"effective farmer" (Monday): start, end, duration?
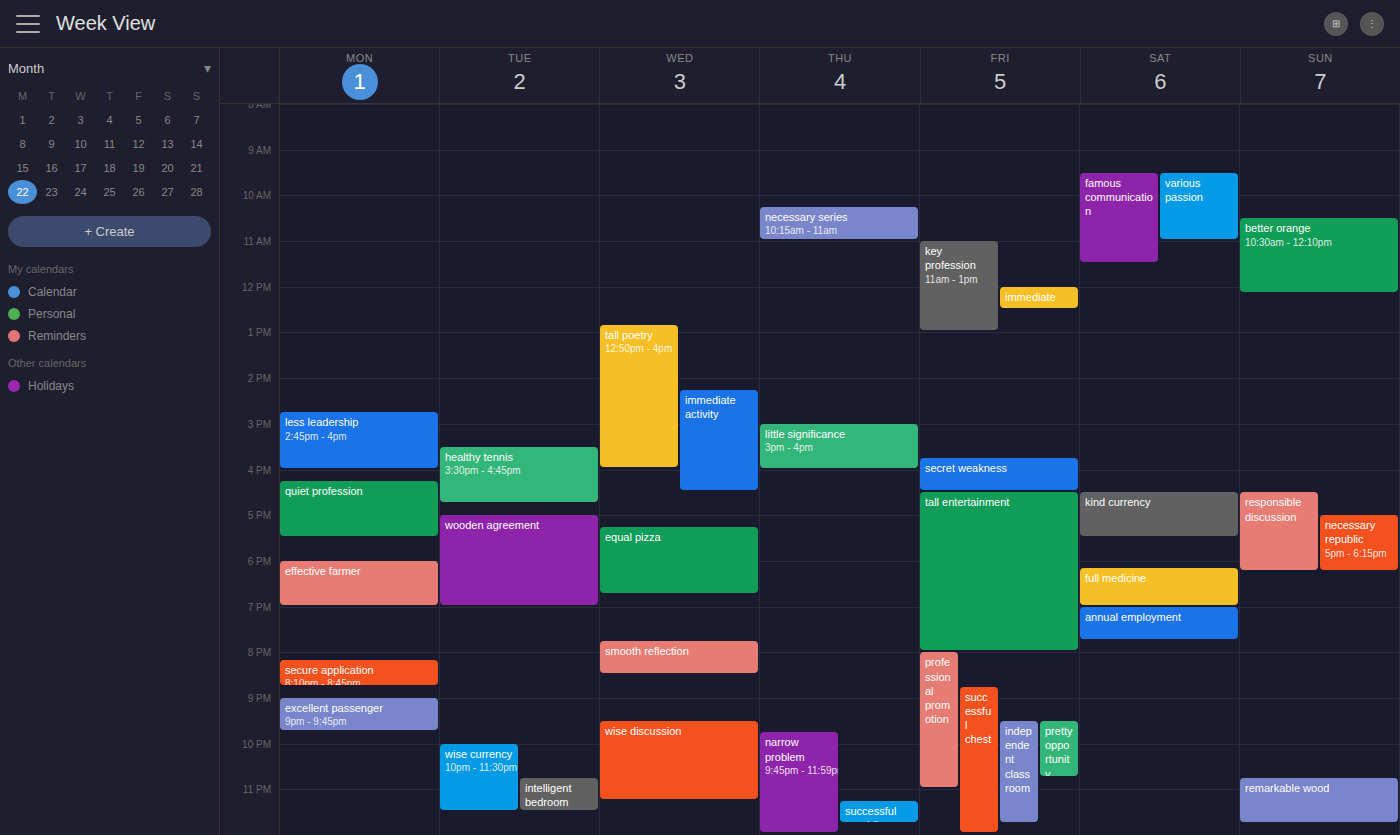
18:00 to 19:00, 1 hour